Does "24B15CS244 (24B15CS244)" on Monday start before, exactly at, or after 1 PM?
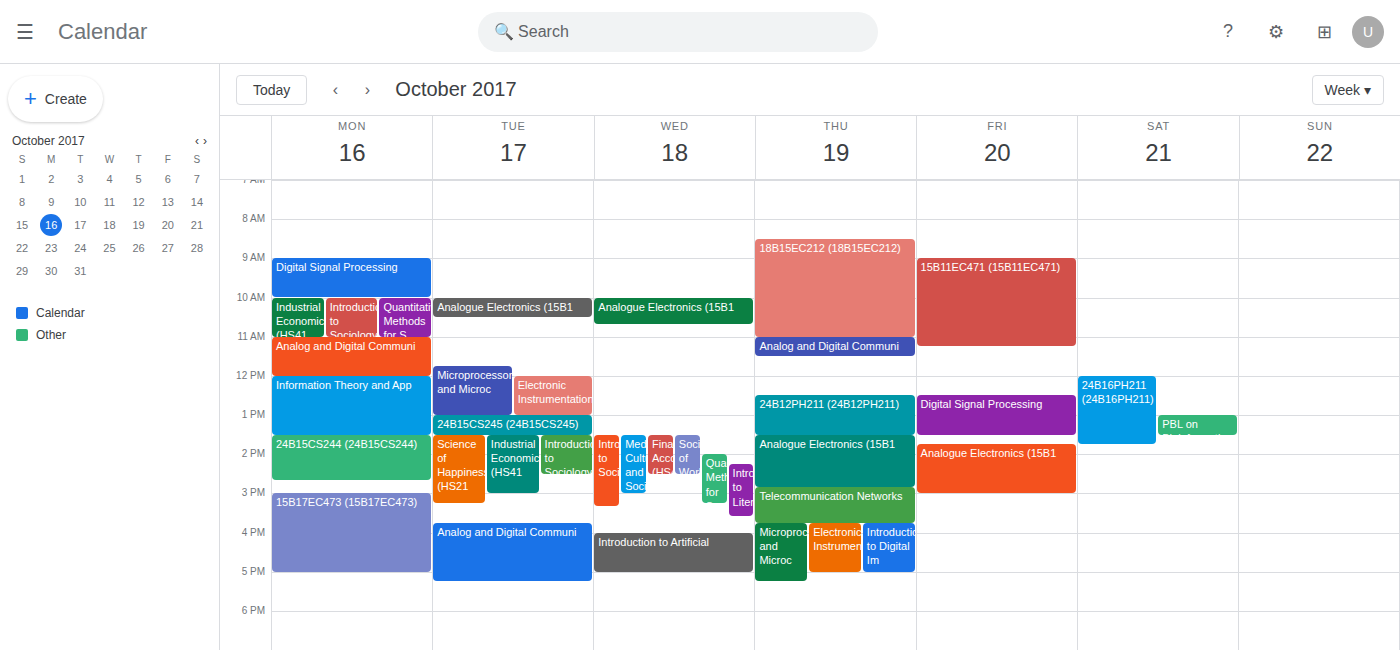
1:30 PM -- after 1 PM, 30 minutes below the 1 PM line.